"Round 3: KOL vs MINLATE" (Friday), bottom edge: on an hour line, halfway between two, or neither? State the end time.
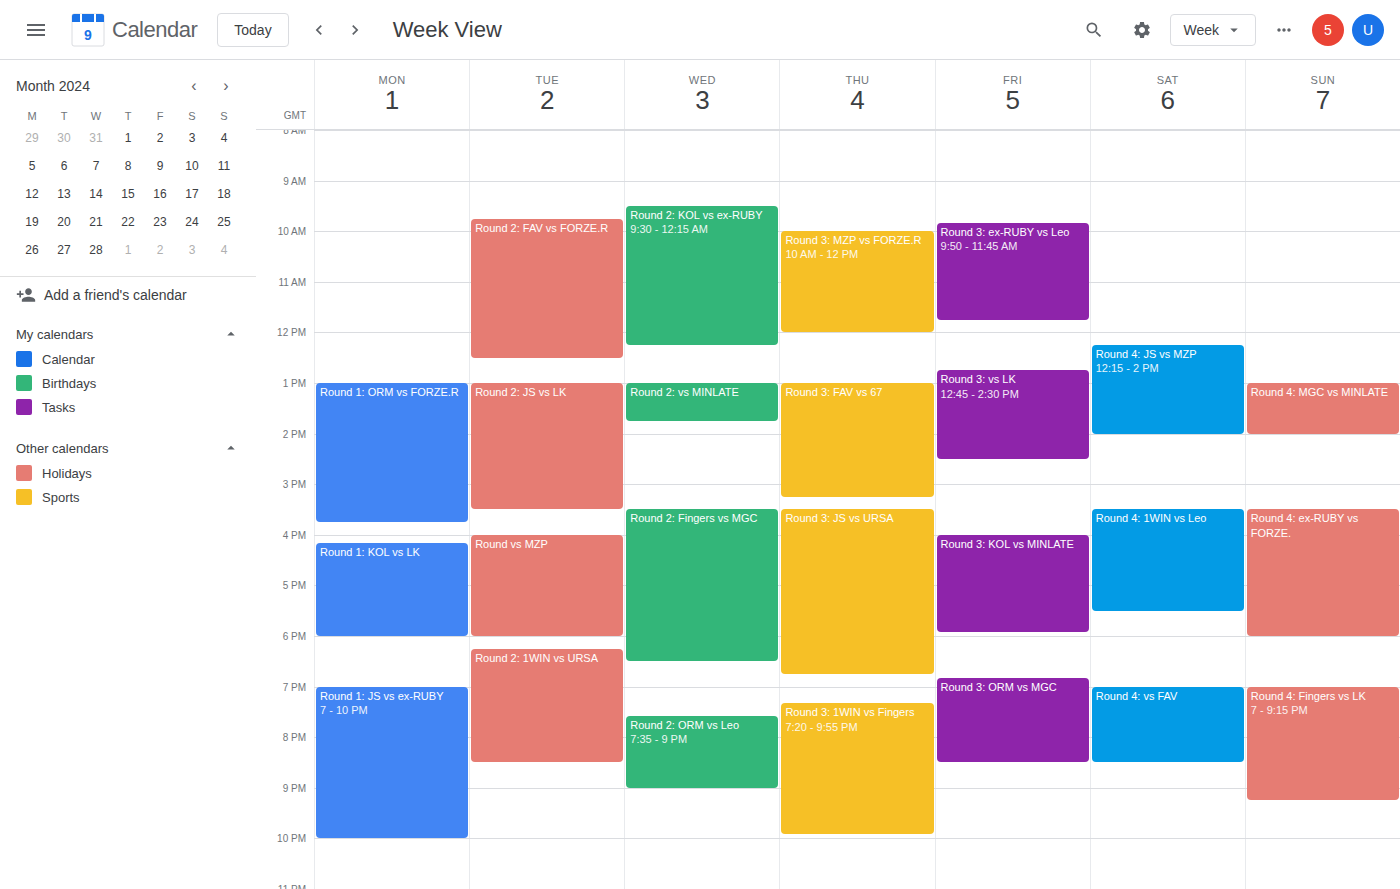
5:55 PM -- neither: 55 minutes below the 5 PM line and 5 minutes above the 6 PM line.